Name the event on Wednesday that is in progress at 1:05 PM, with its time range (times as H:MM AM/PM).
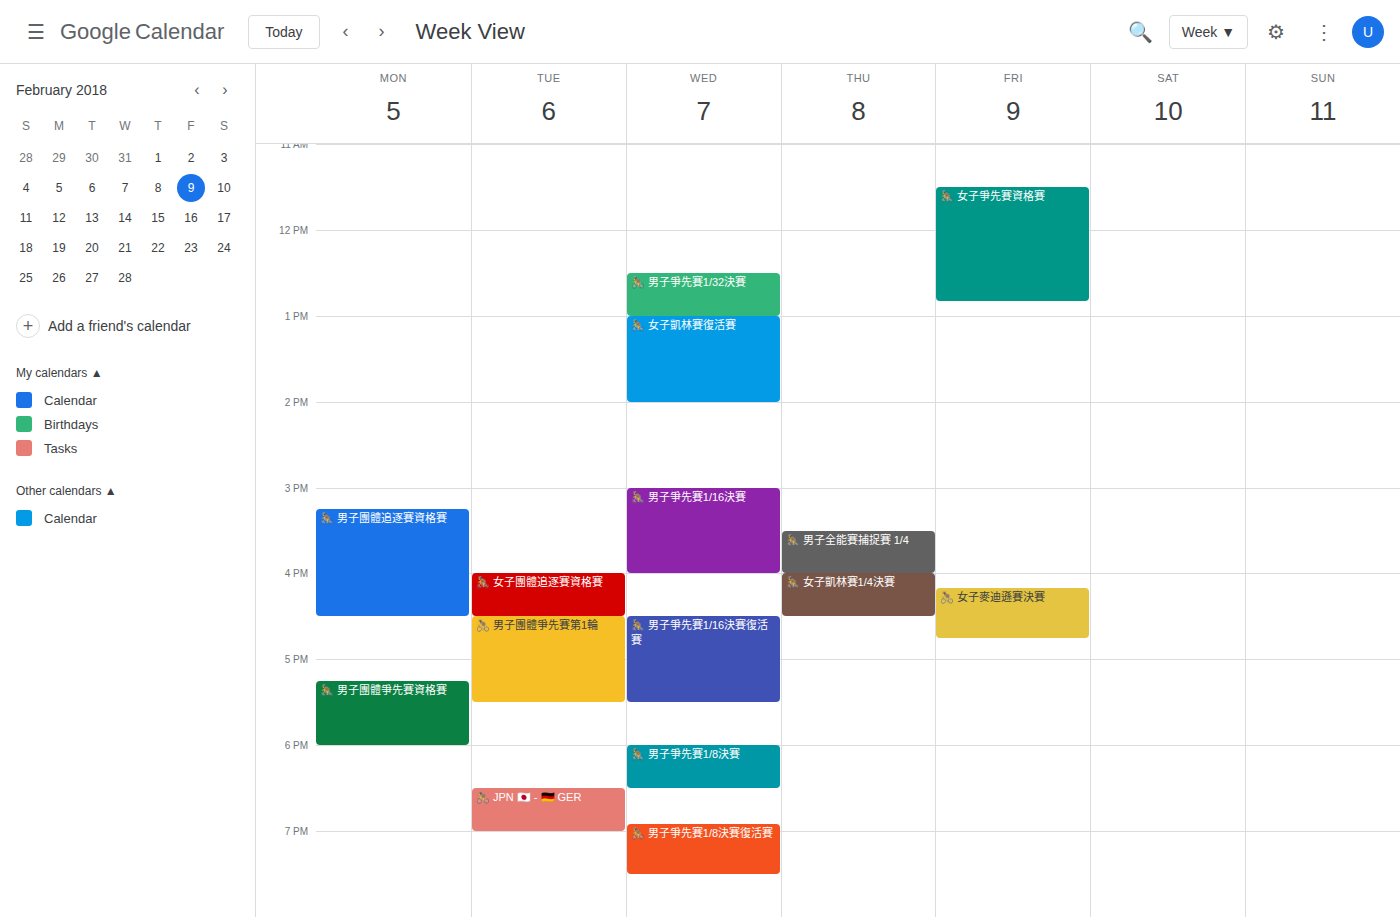
"🚴 女子凱林賽復活賽", 1:00 PM to 2:00 PM